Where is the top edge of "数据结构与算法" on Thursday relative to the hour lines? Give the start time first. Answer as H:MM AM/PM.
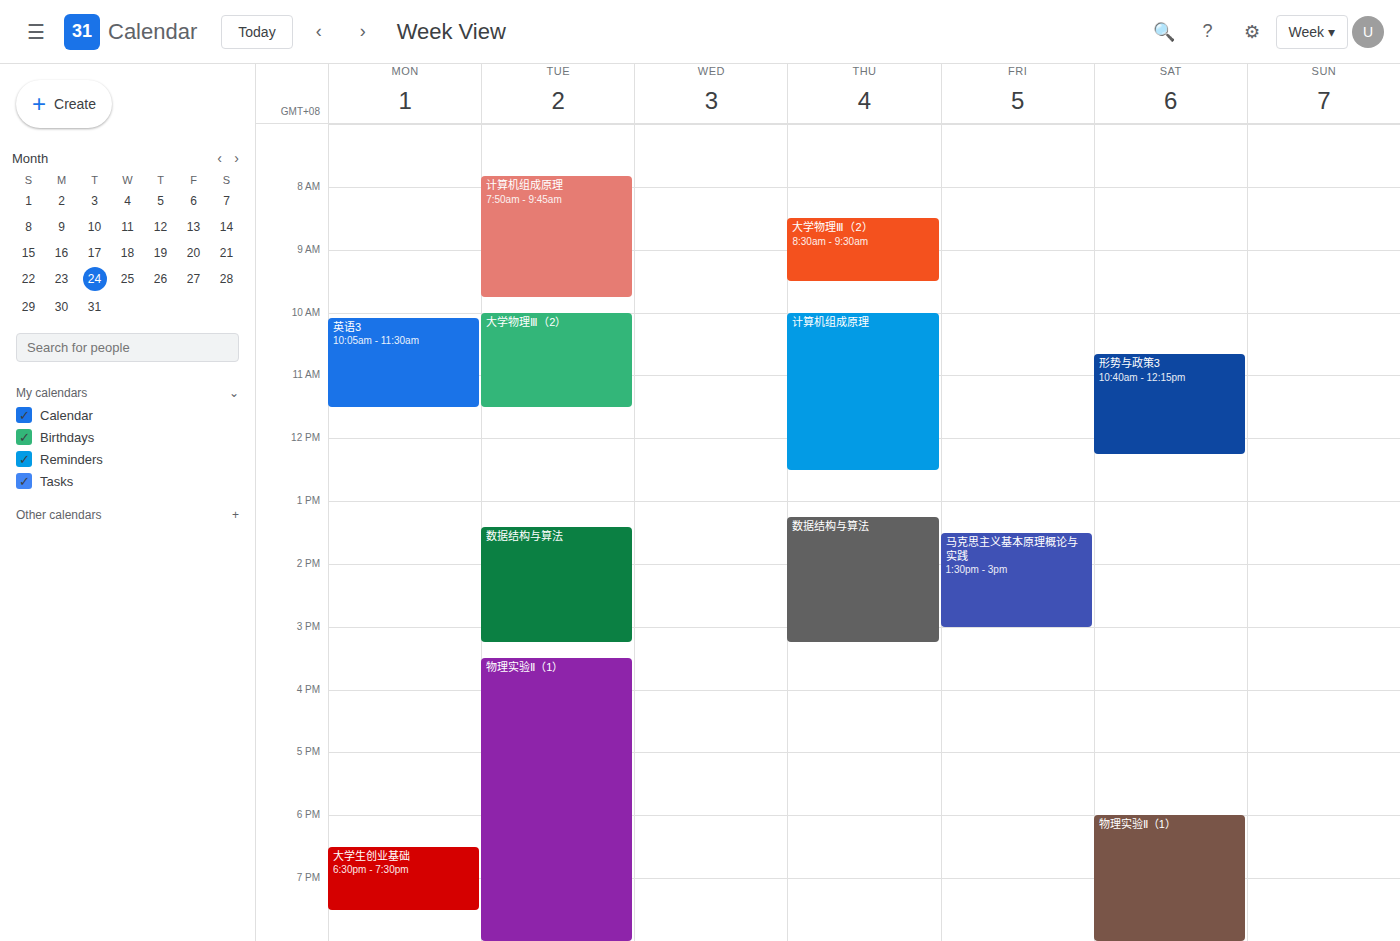
1:15 PM -- neither: a quarter of the way from the 1 PM line to the 2 PM line.